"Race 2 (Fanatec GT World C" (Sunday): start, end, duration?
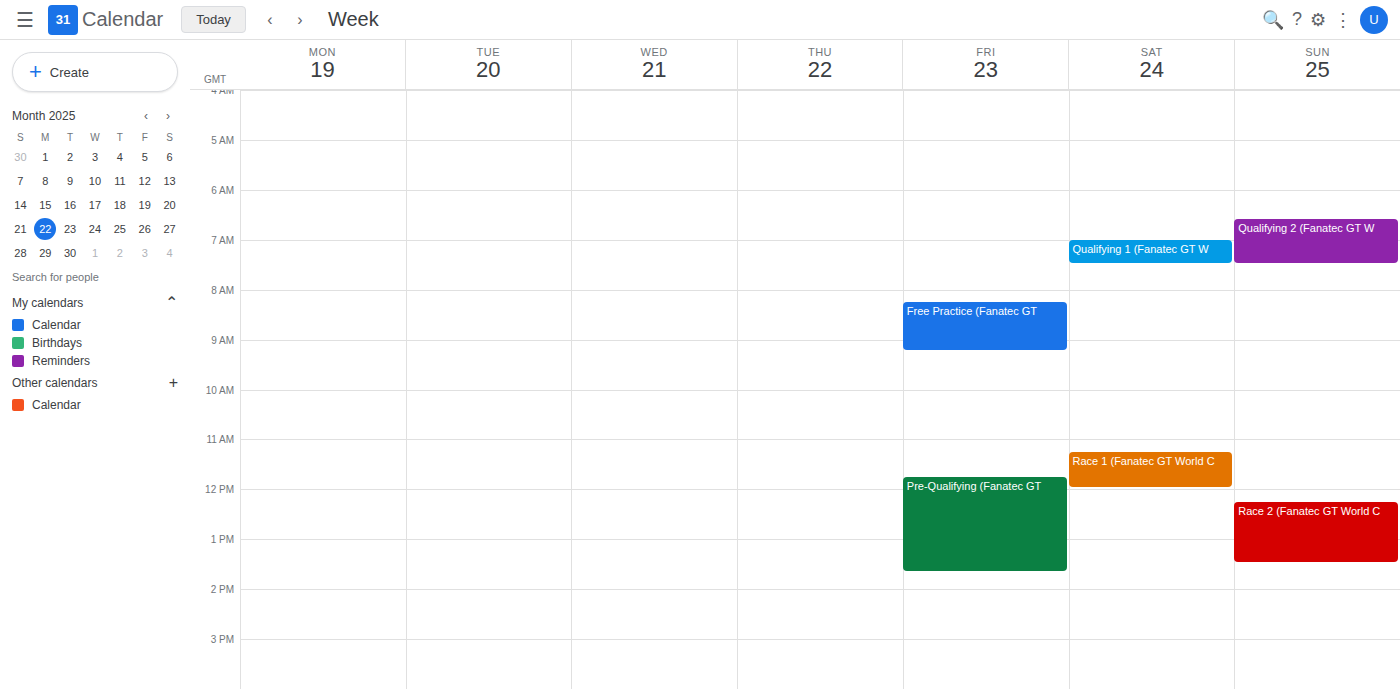
12:15 to 13:30, 1 hour 15 minutes